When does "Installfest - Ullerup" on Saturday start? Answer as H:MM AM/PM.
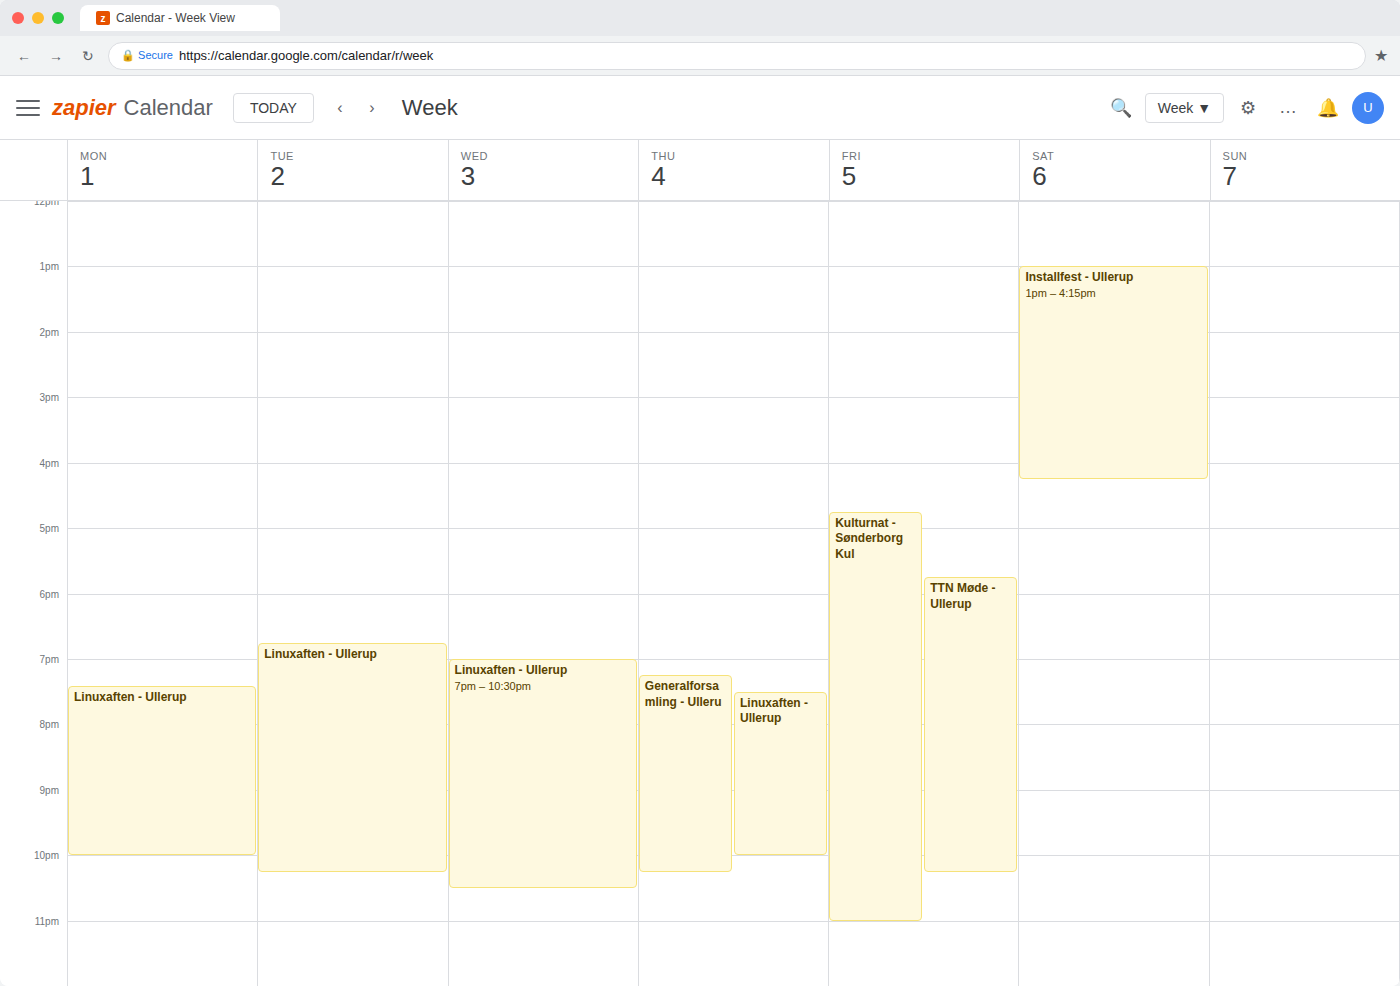
1:00 PM